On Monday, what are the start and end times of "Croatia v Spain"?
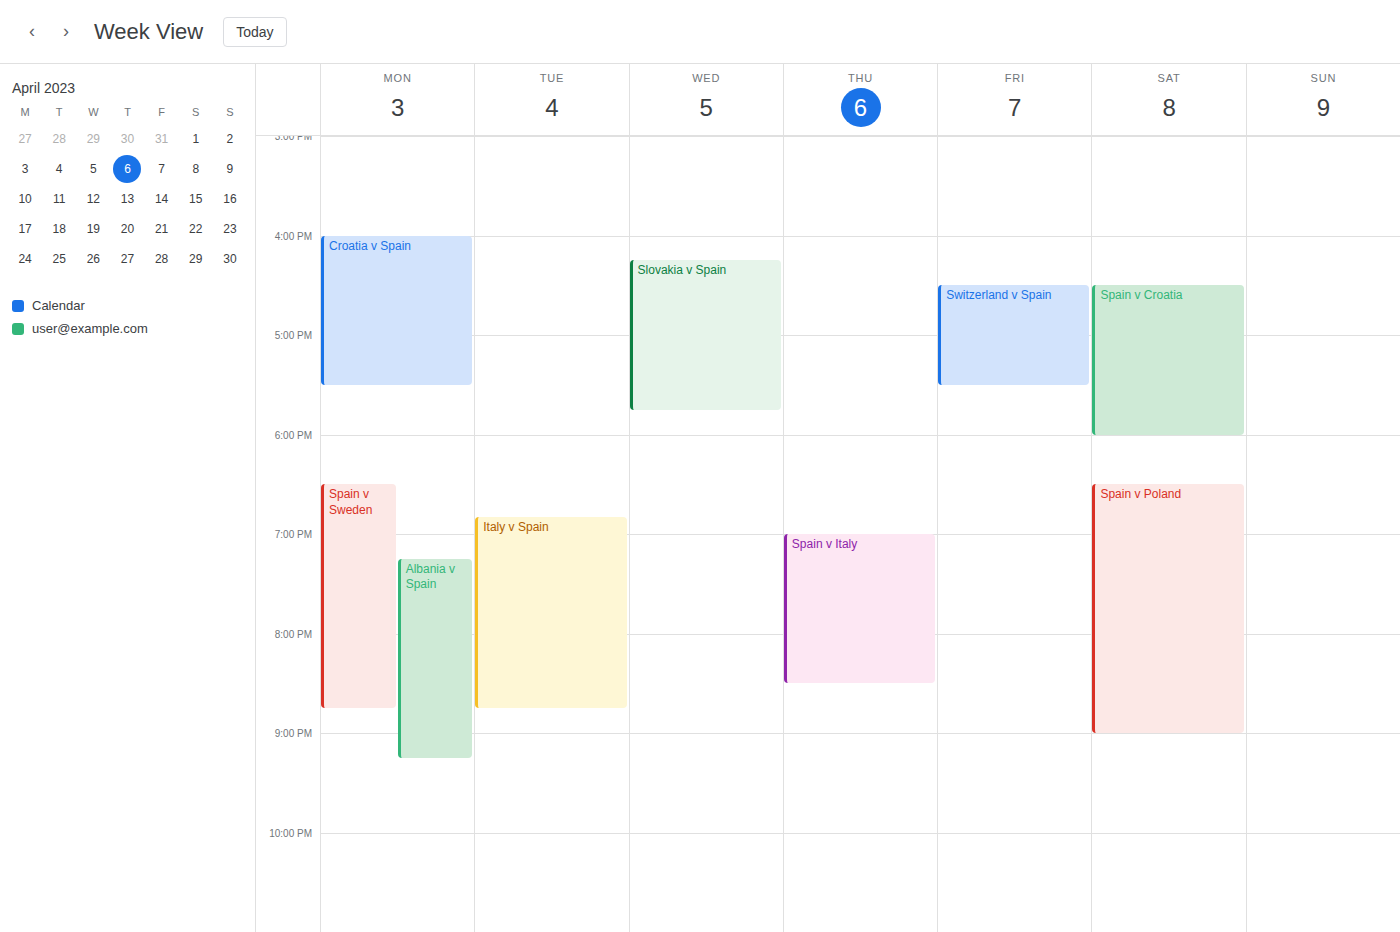
4:00 PM to 5:30 PM